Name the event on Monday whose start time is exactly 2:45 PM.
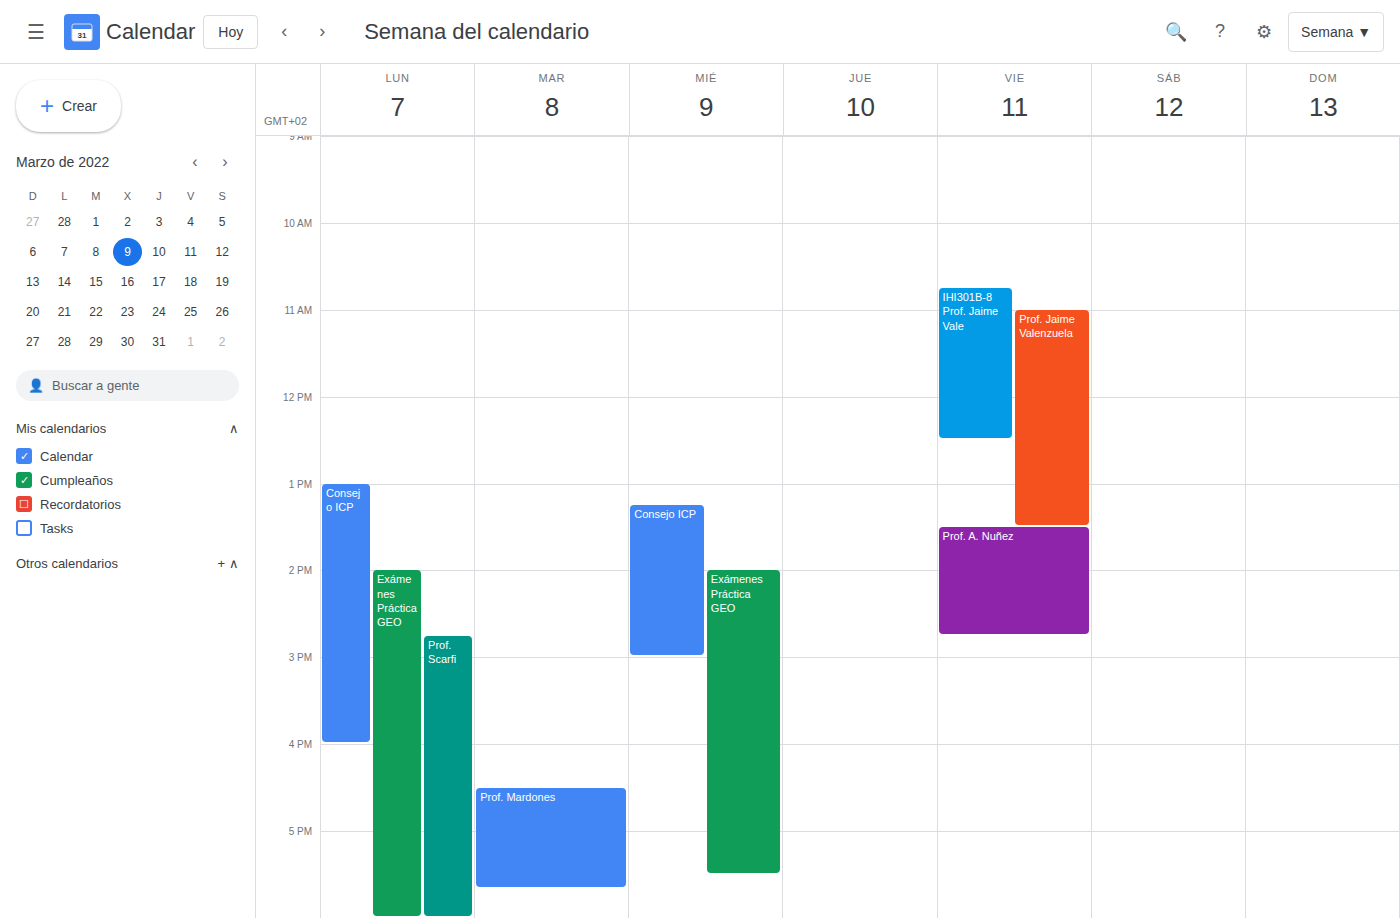
"Prof. Scarfi"